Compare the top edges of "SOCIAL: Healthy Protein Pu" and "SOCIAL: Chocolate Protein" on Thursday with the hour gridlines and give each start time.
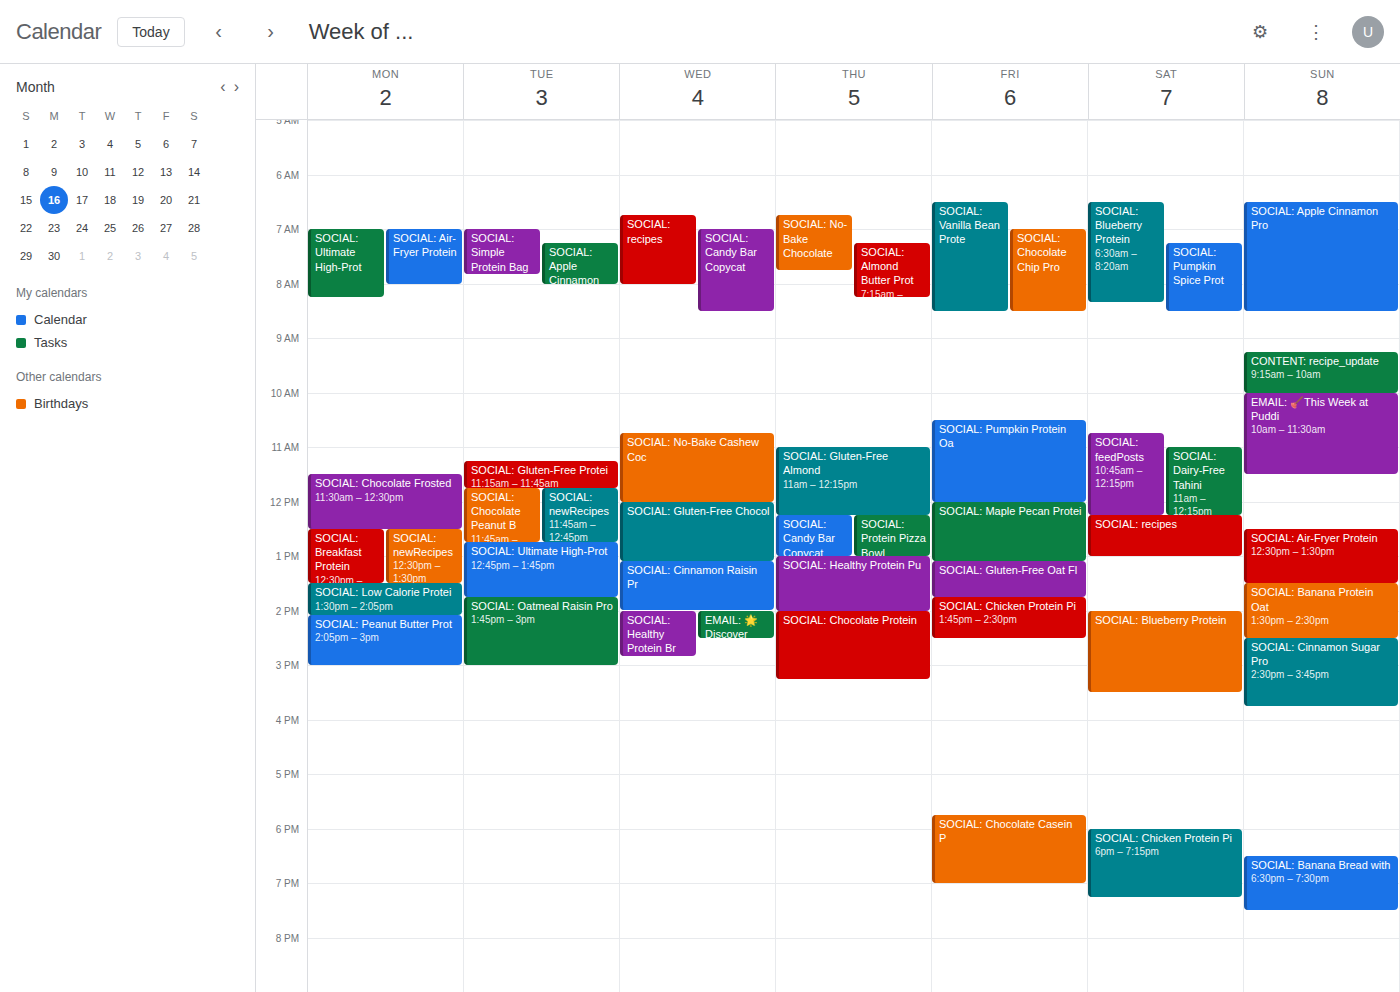
"SOCIAL: Healthy Protein Pu": 1:00 PM, exactly on the 1 PM line. "SOCIAL: Chocolate Protein": 2:00 PM, exactly on the 2 PM line.